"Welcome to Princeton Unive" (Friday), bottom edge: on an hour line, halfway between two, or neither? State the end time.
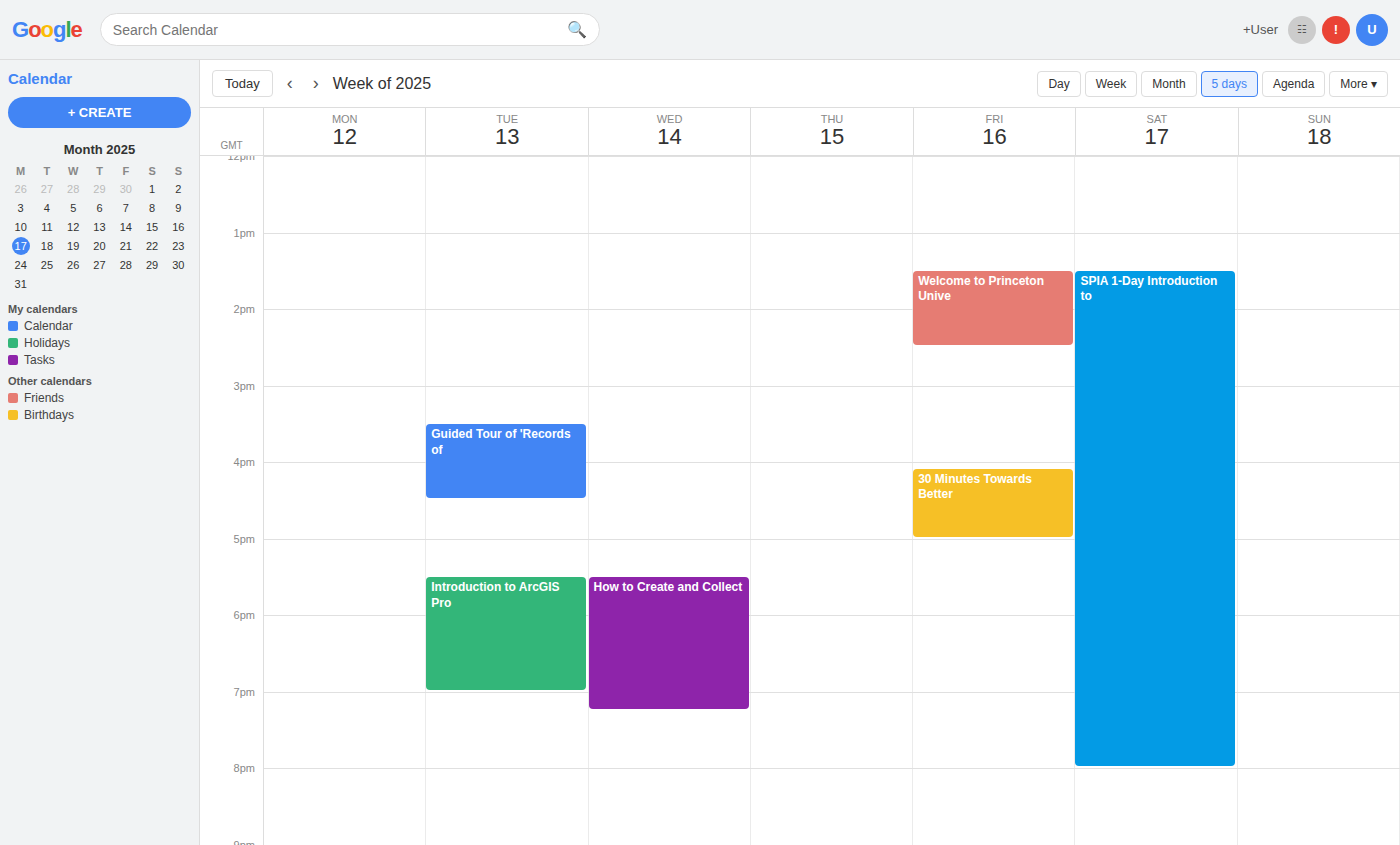
2:30 PM -- halfway between the 2 PM and 3 PM lines.